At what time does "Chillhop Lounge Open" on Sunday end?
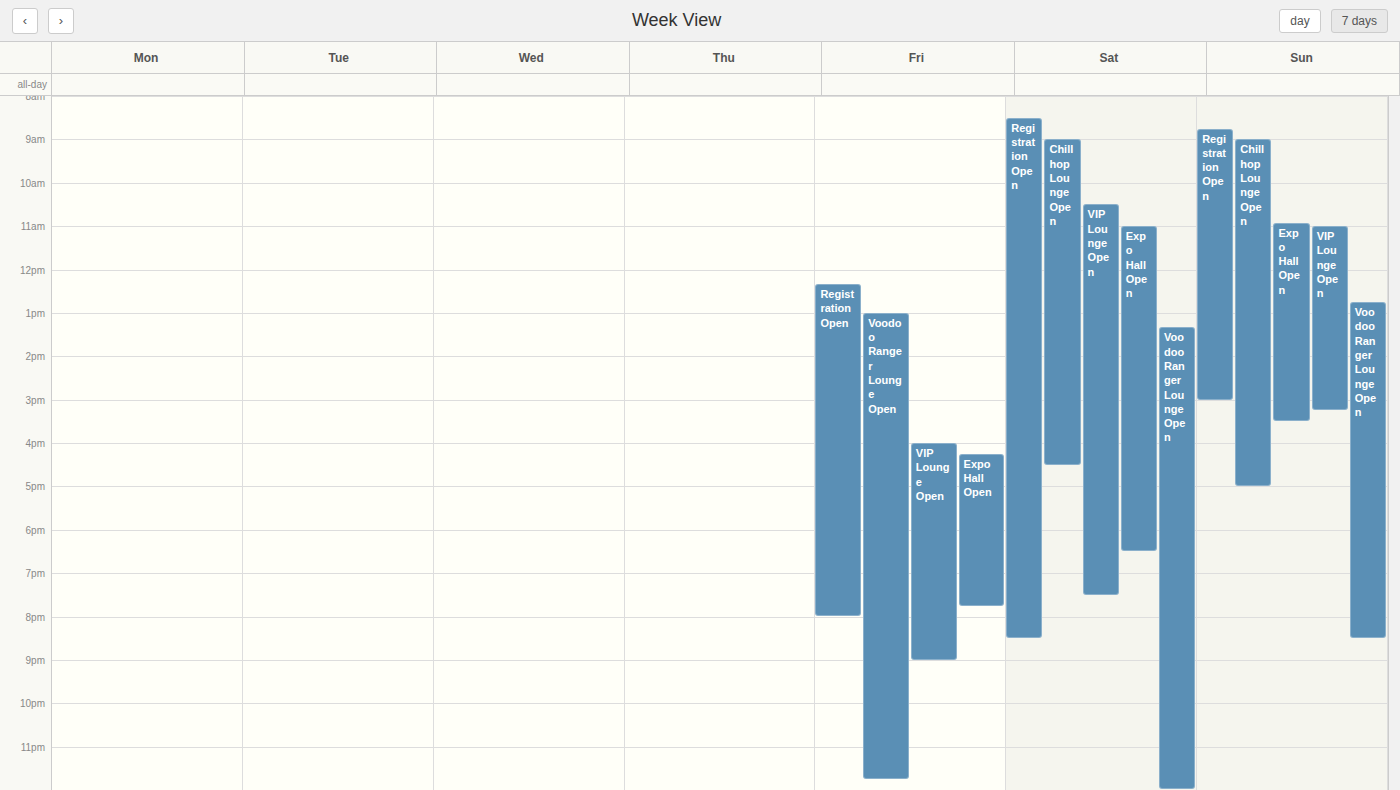
5:00 PM